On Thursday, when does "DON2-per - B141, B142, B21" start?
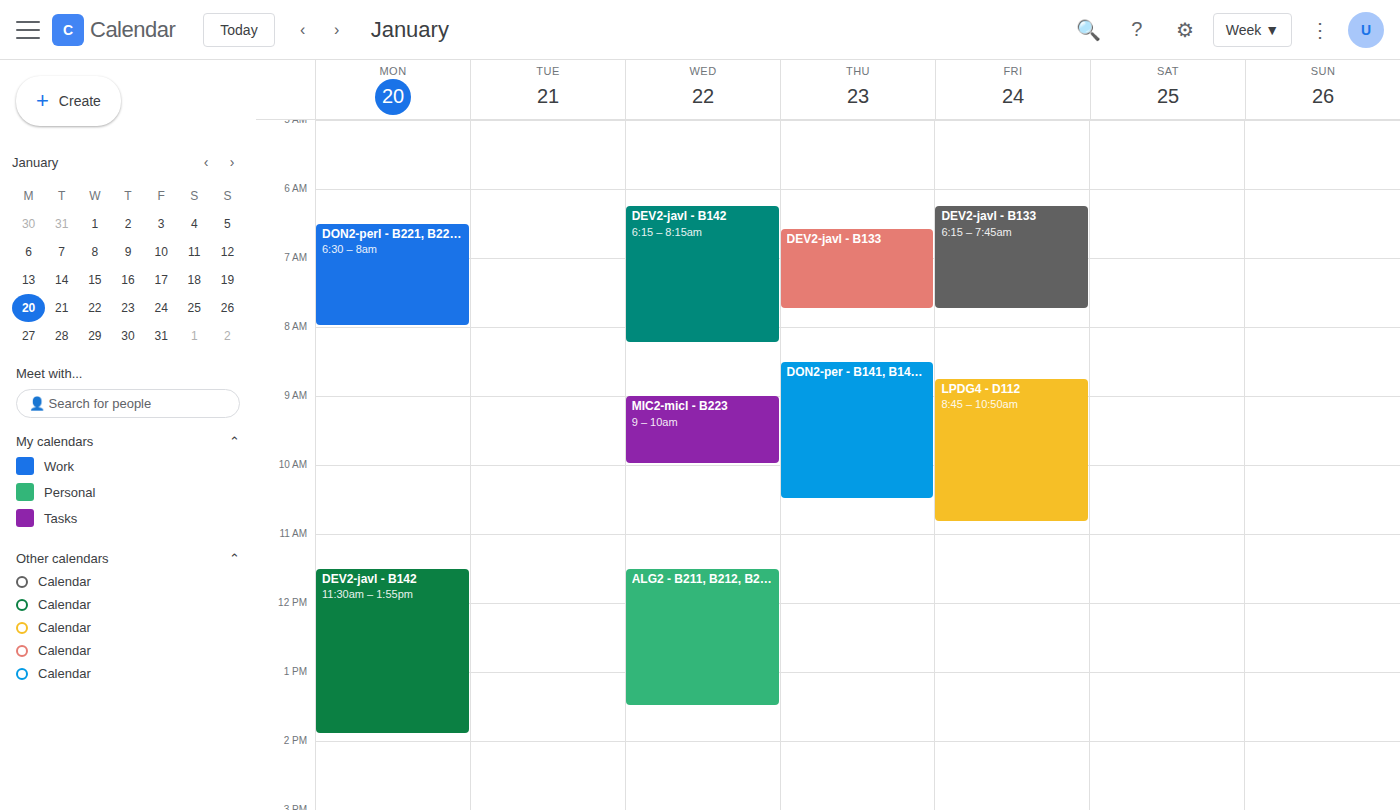
8:30 AM